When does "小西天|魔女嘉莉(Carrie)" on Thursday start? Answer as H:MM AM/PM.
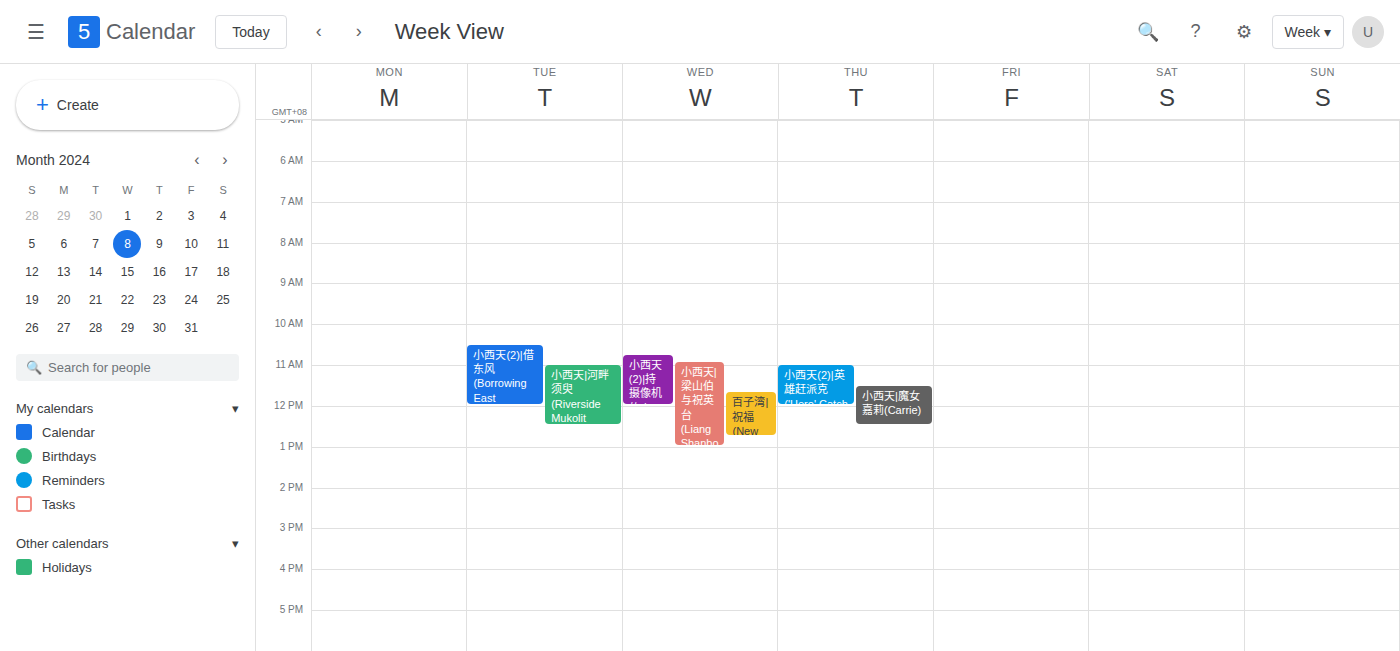
11:30 AM